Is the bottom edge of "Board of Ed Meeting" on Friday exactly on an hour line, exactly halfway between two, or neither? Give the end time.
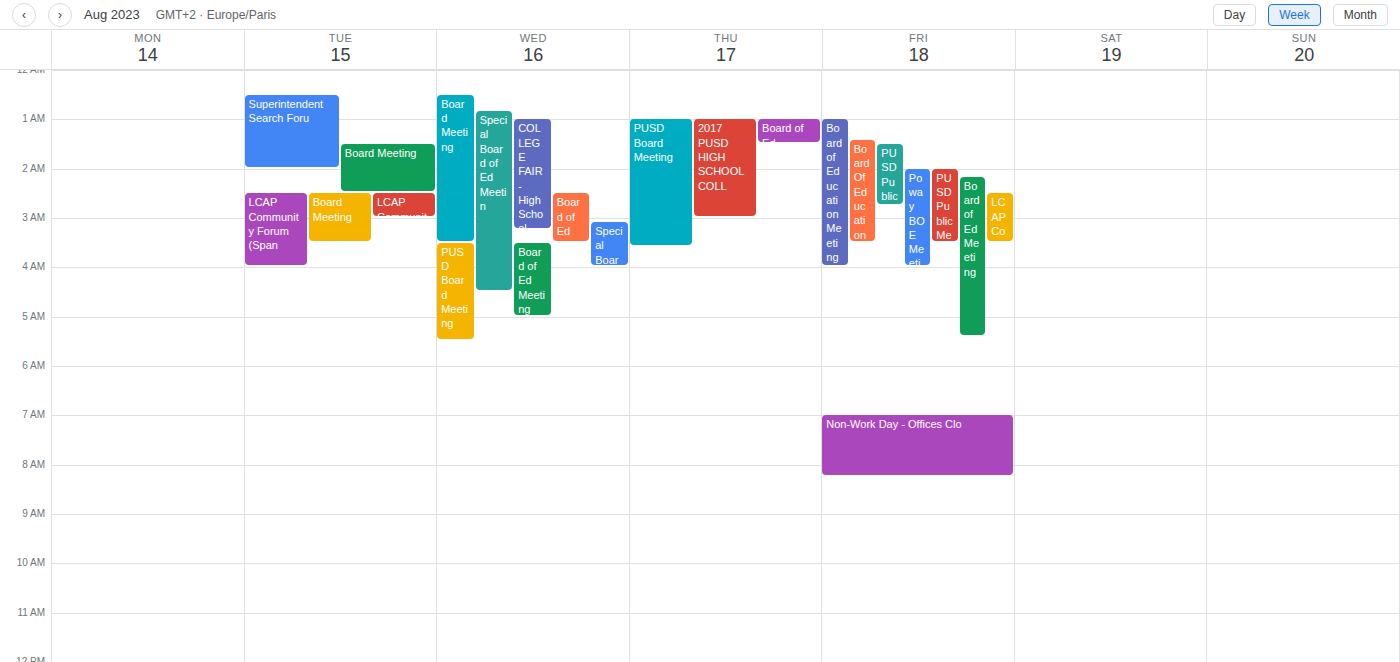
5:25 AM -- neither: 25 minutes below the 5 AM line and 35 minutes above the 6 AM line.